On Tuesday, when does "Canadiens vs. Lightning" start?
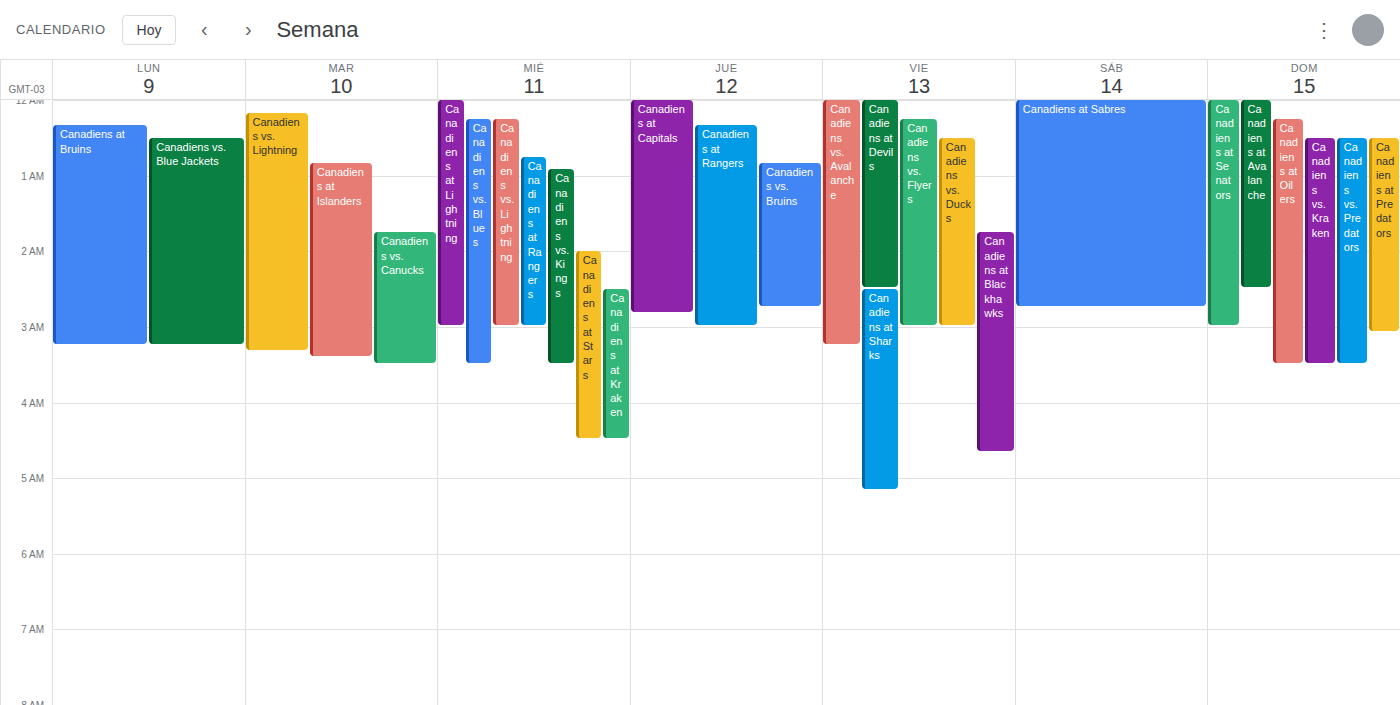
12:10 AM